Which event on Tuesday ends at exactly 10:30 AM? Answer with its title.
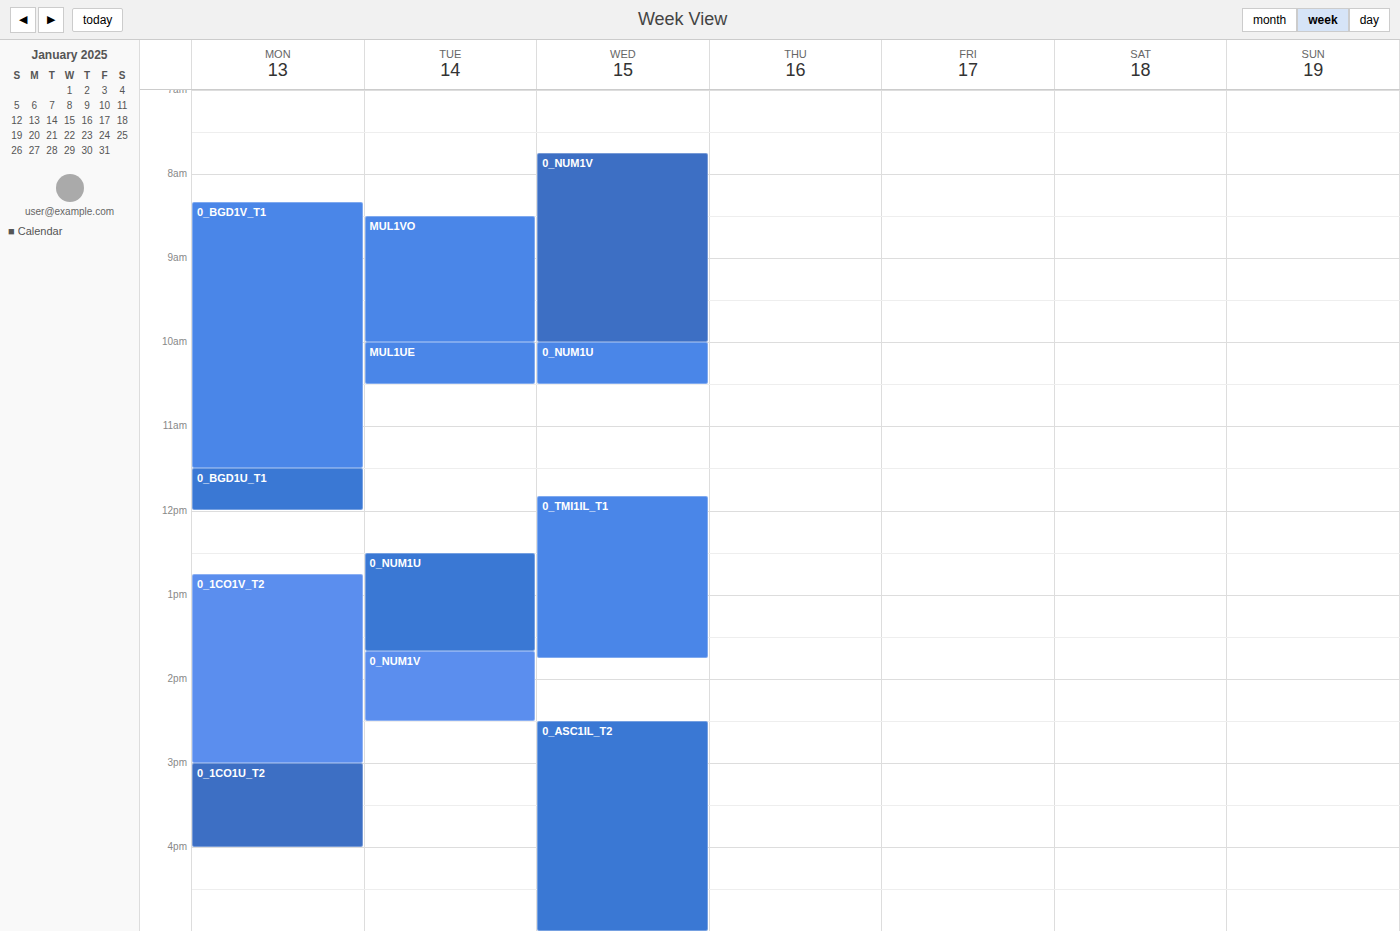
"MUL1UE"